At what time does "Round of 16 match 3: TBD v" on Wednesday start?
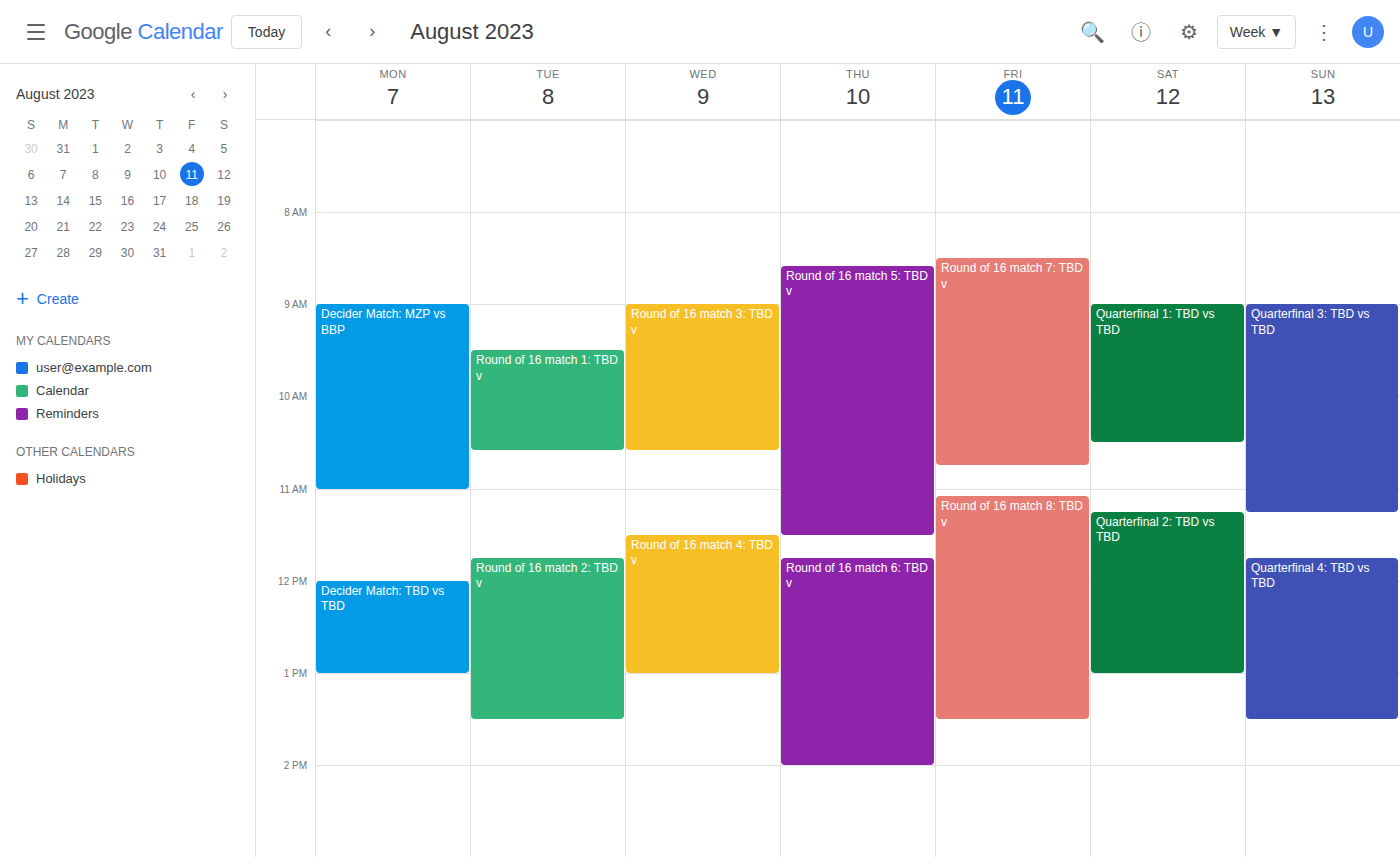
9:00 AM